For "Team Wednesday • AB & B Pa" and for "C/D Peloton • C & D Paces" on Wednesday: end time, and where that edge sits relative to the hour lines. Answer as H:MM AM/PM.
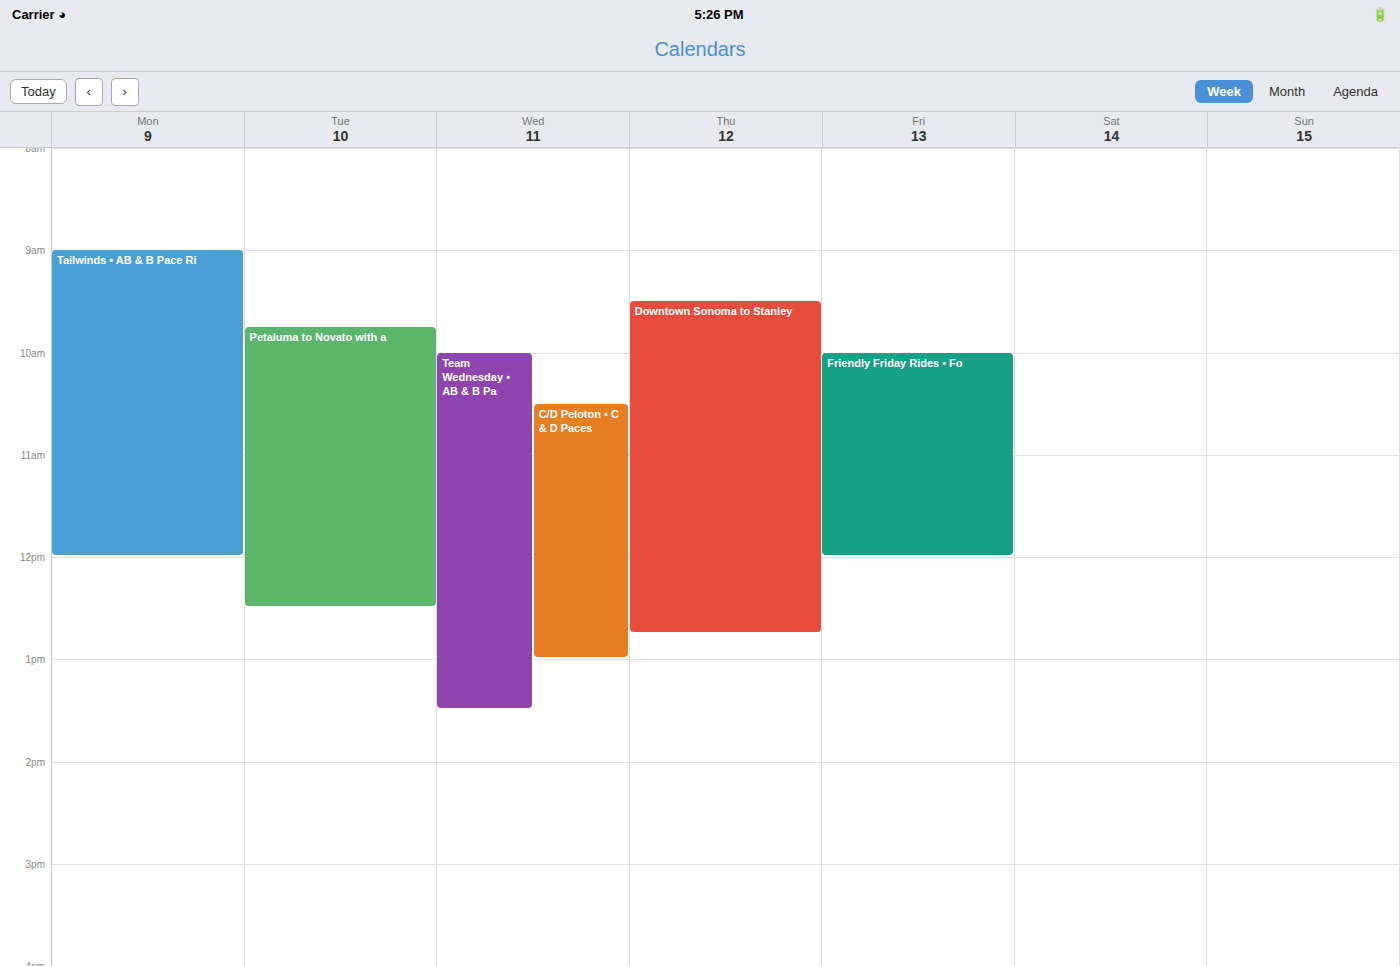
"Team Wednesday • AB & B Pa": 1:30 PM, halfway between the 1 PM and 2 PM lines. "C/D Peloton • C & D Paces": 1:00 PM, exactly on the 1 PM line.